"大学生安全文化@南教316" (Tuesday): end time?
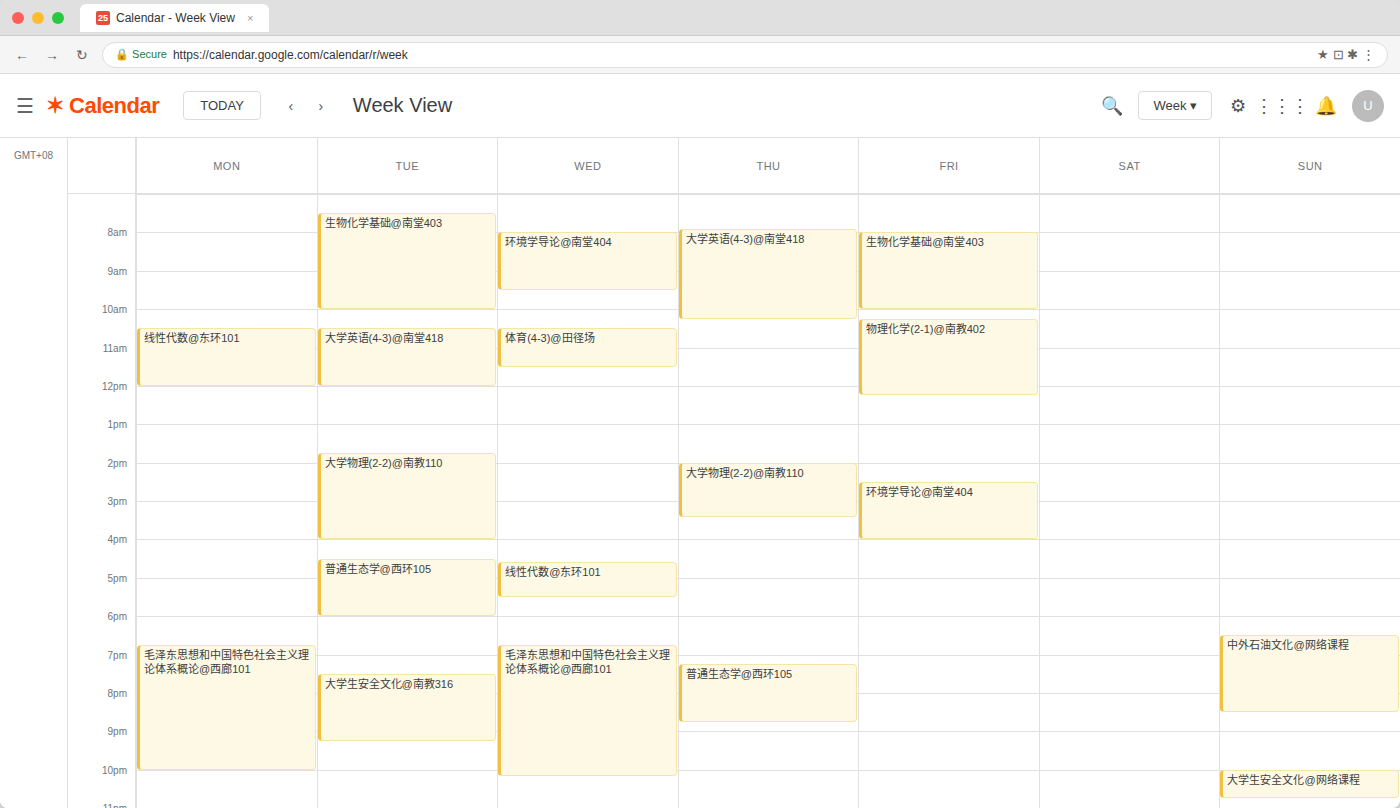
21:15